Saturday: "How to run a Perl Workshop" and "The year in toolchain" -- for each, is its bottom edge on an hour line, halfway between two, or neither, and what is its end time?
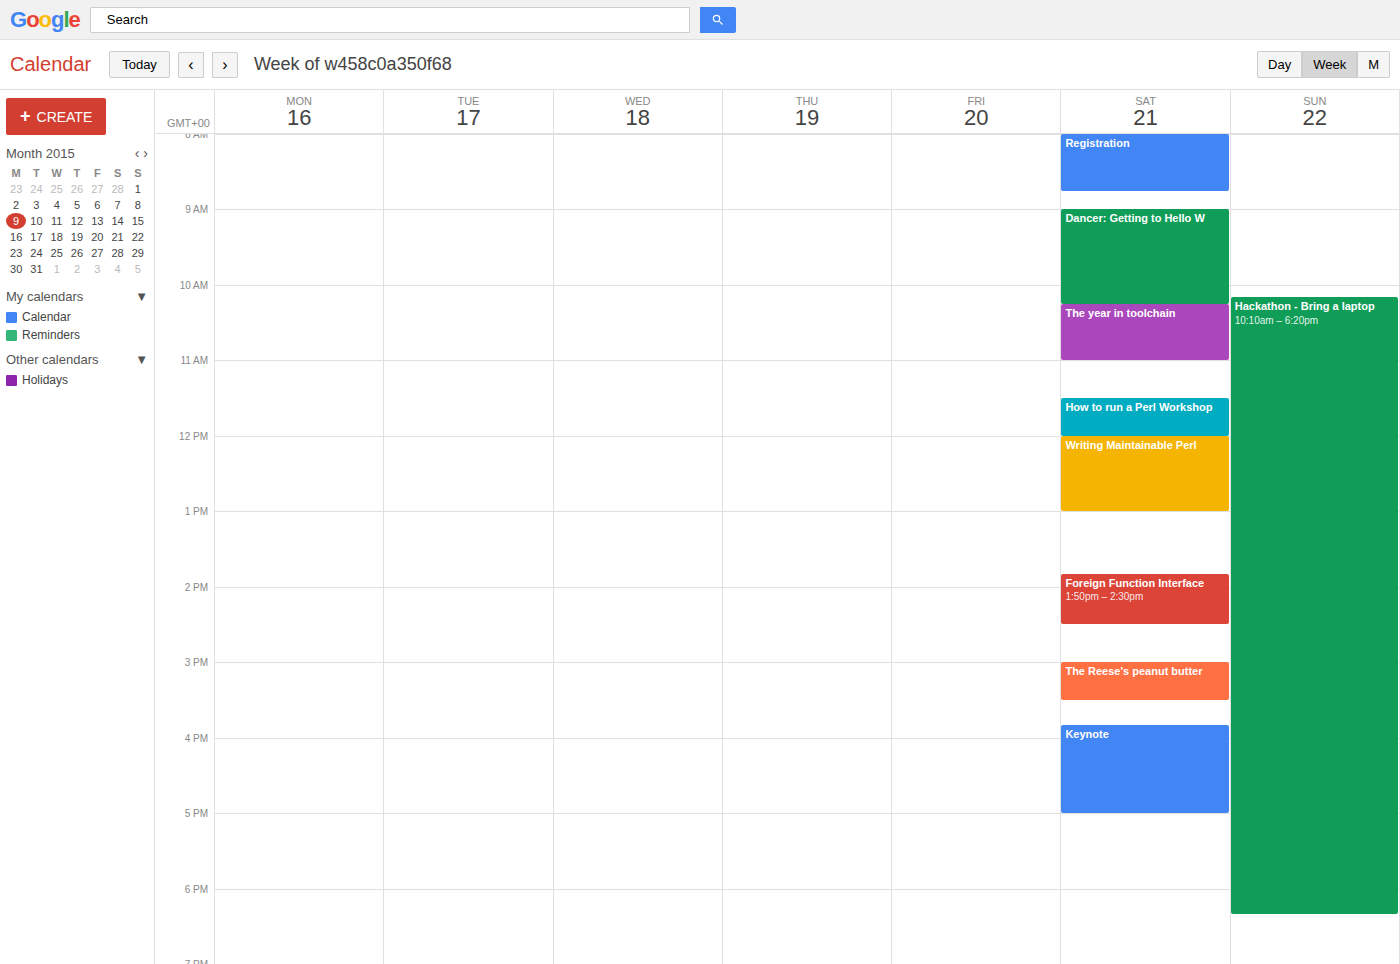
"How to run a Perl Workshop": 12:00 PM, exactly on the 12 PM line. "The year in toolchain": 11:00 AM, exactly on the 11 AM line.